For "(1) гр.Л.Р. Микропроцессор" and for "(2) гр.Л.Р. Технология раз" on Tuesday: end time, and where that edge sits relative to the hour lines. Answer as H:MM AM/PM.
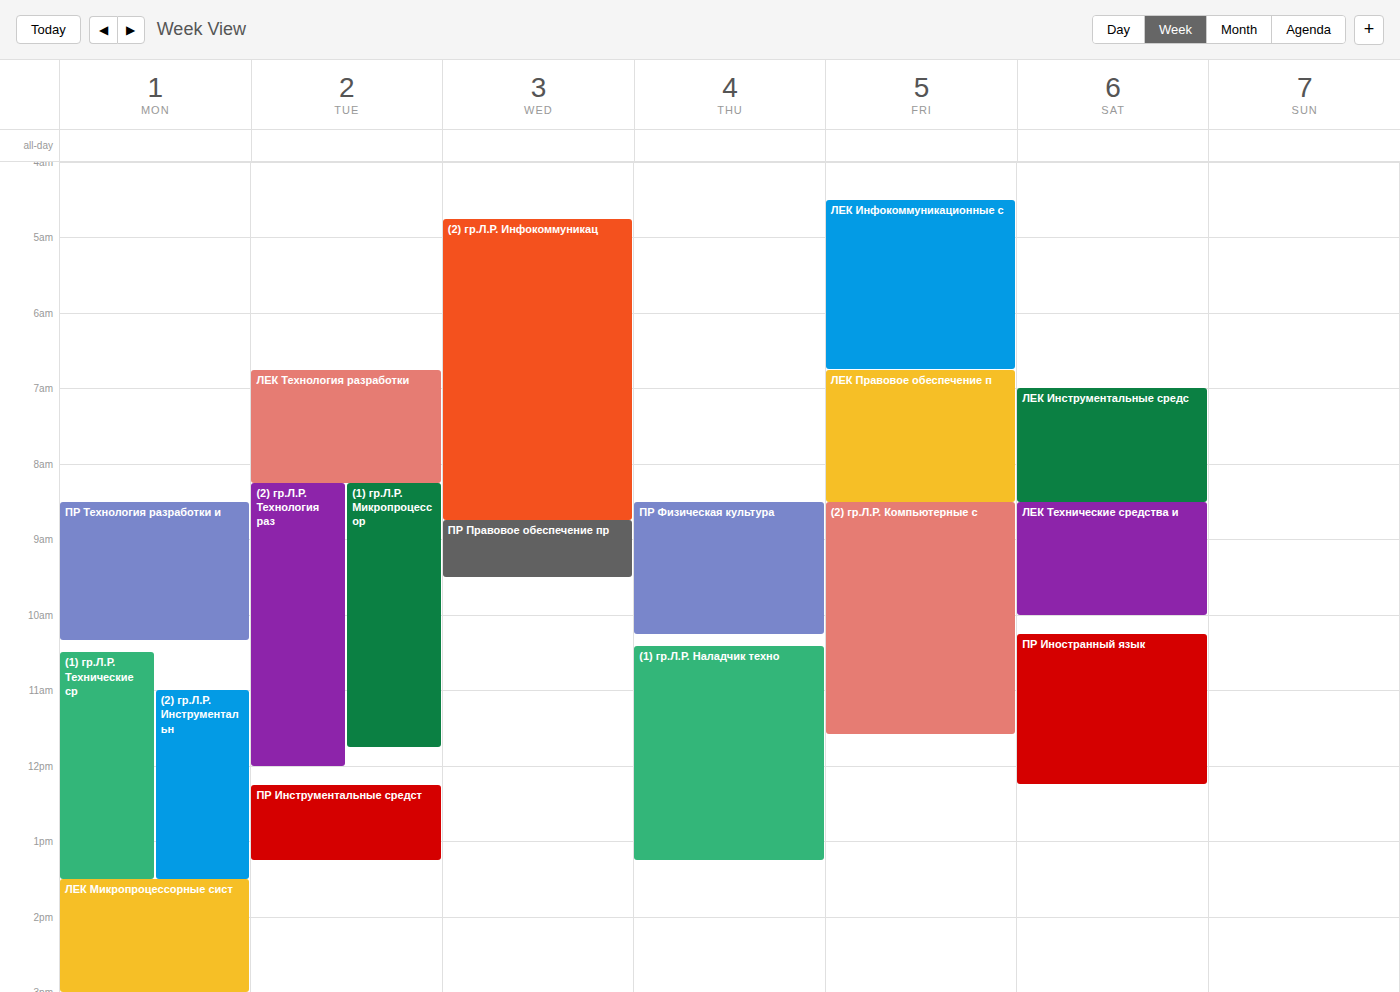
"(1) гр.Л.Р. Микропроцессор": 11:45 AM, neither: three quarters of the way from the 11 AM line to the 12 PM line. "(2) гр.Л.Р. Технология раз": 12:00 PM, exactly on the 12 PM line.